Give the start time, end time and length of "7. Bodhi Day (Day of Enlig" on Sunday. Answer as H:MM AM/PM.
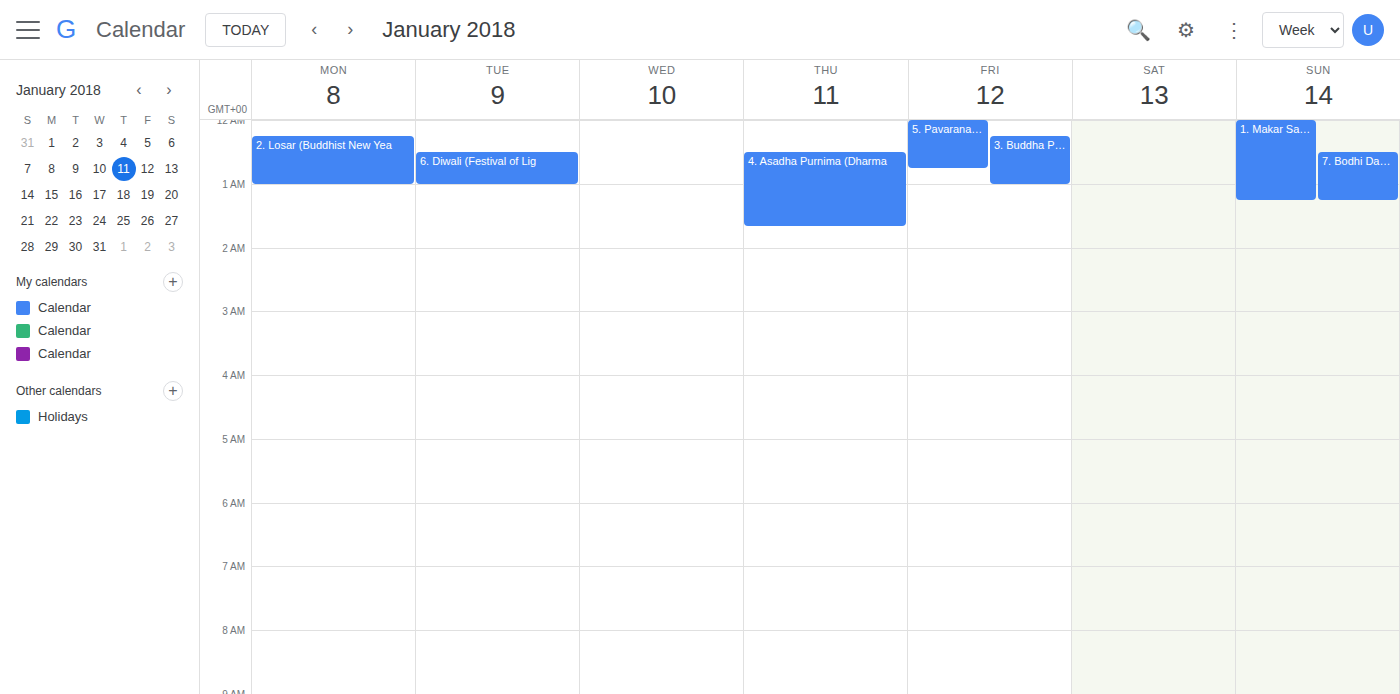
12:30 AM to 1:15 AM, 45 minutes